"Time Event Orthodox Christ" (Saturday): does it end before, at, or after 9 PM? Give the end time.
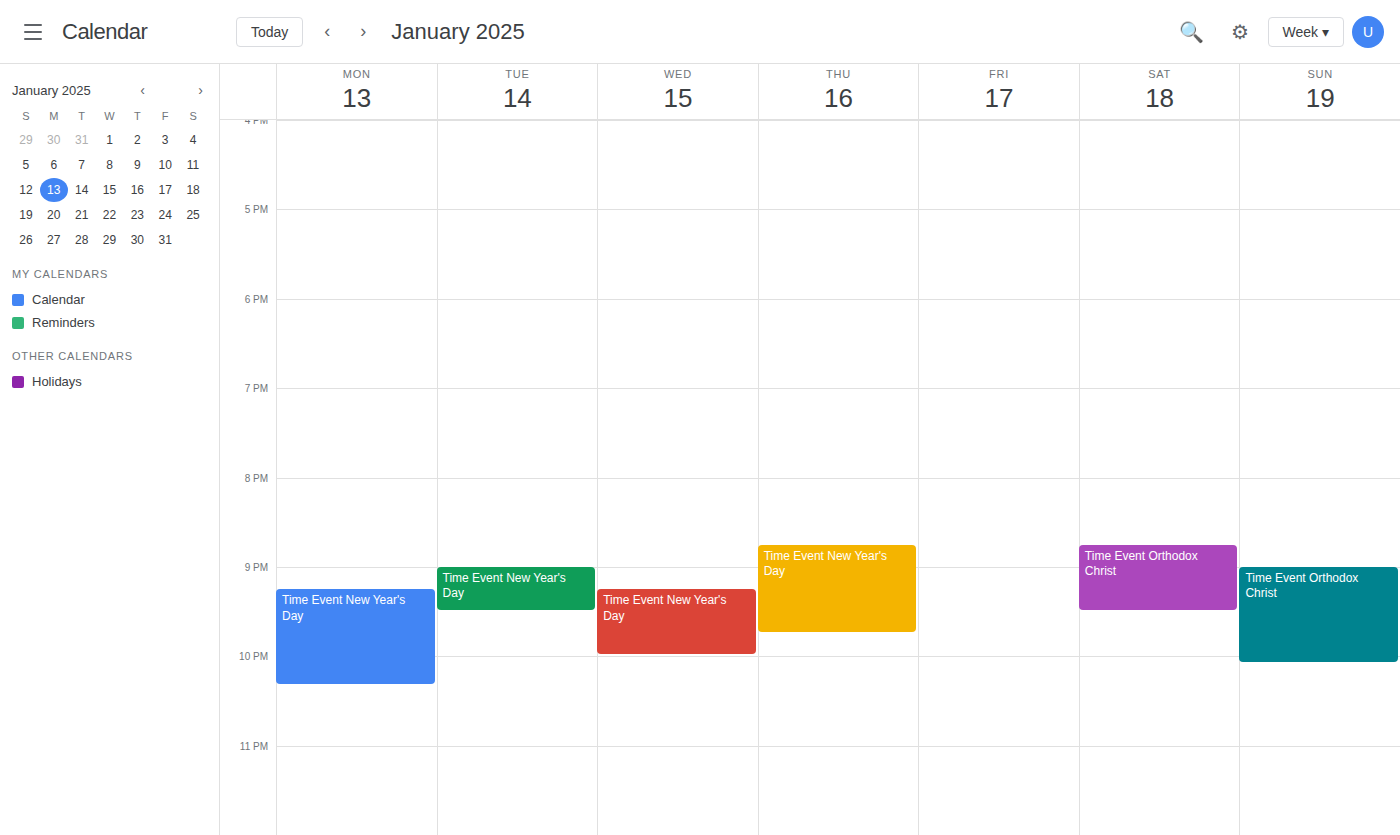
9:30 PM -- after 9 PM, 30 minutes below the 9 PM line.